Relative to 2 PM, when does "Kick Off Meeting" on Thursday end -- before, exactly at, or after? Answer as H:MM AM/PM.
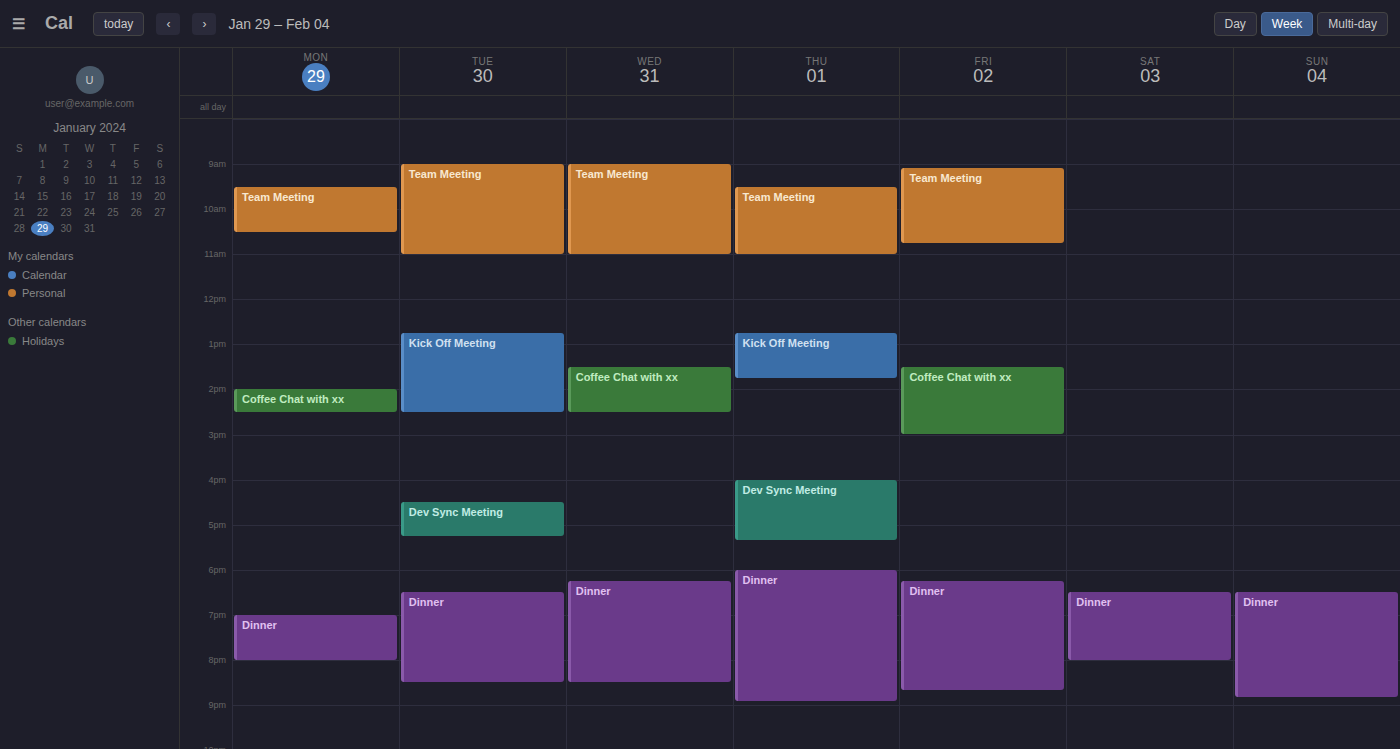
1:45 PM -- before 2 PM, 15 minutes above the 2 PM line.